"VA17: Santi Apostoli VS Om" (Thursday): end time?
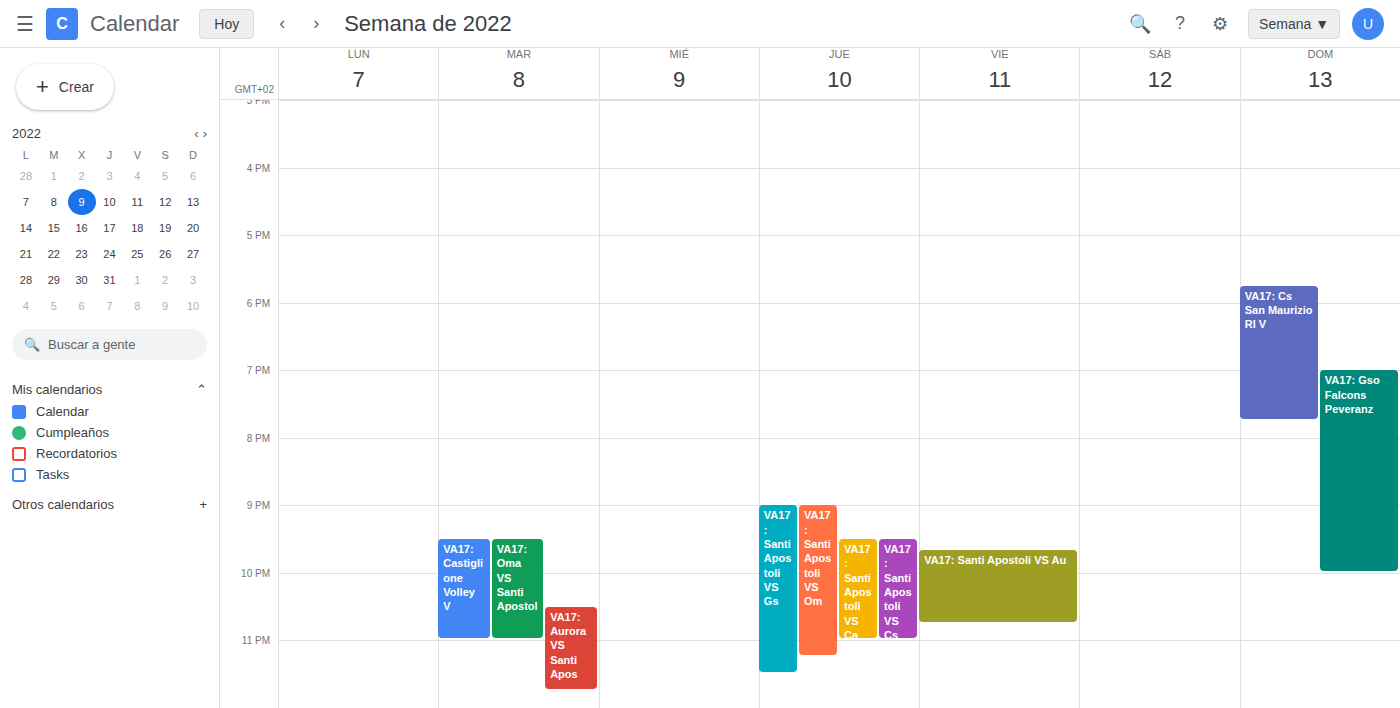
11:15 PM